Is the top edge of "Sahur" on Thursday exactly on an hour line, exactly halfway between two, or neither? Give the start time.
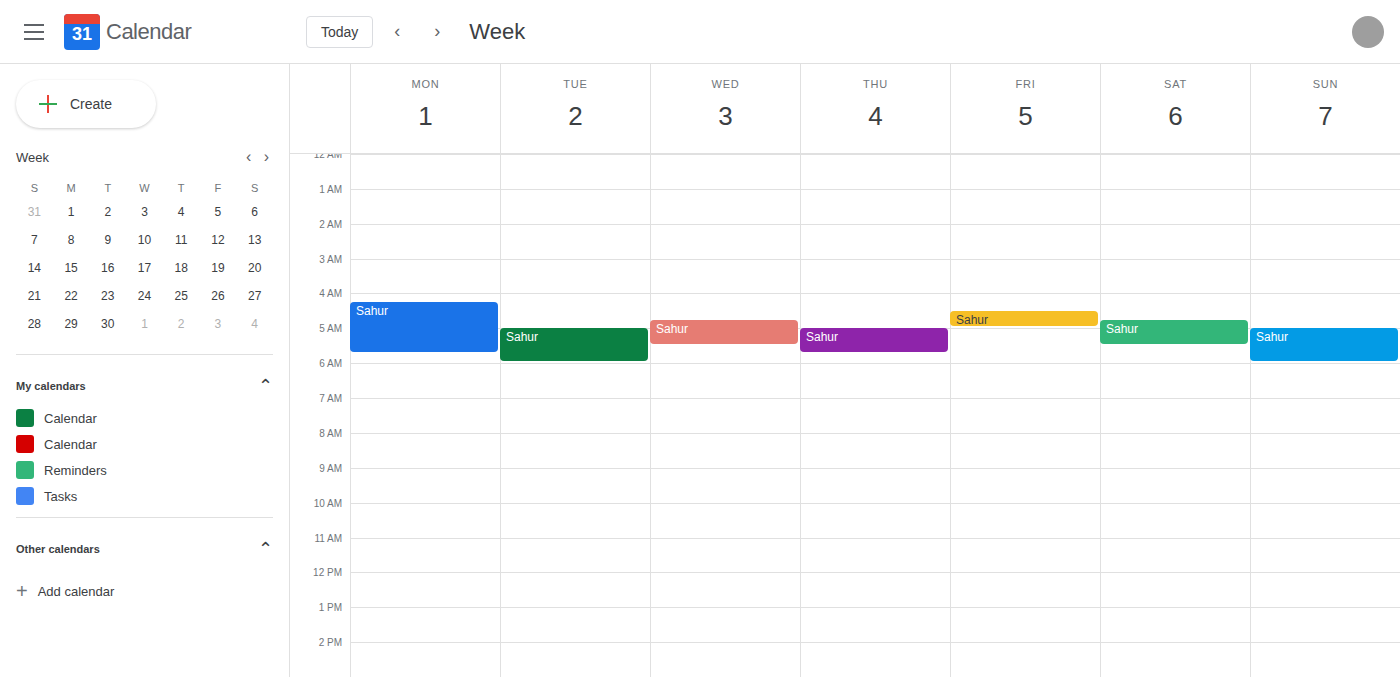
5:00 AM -- exactly on the 5 AM line.